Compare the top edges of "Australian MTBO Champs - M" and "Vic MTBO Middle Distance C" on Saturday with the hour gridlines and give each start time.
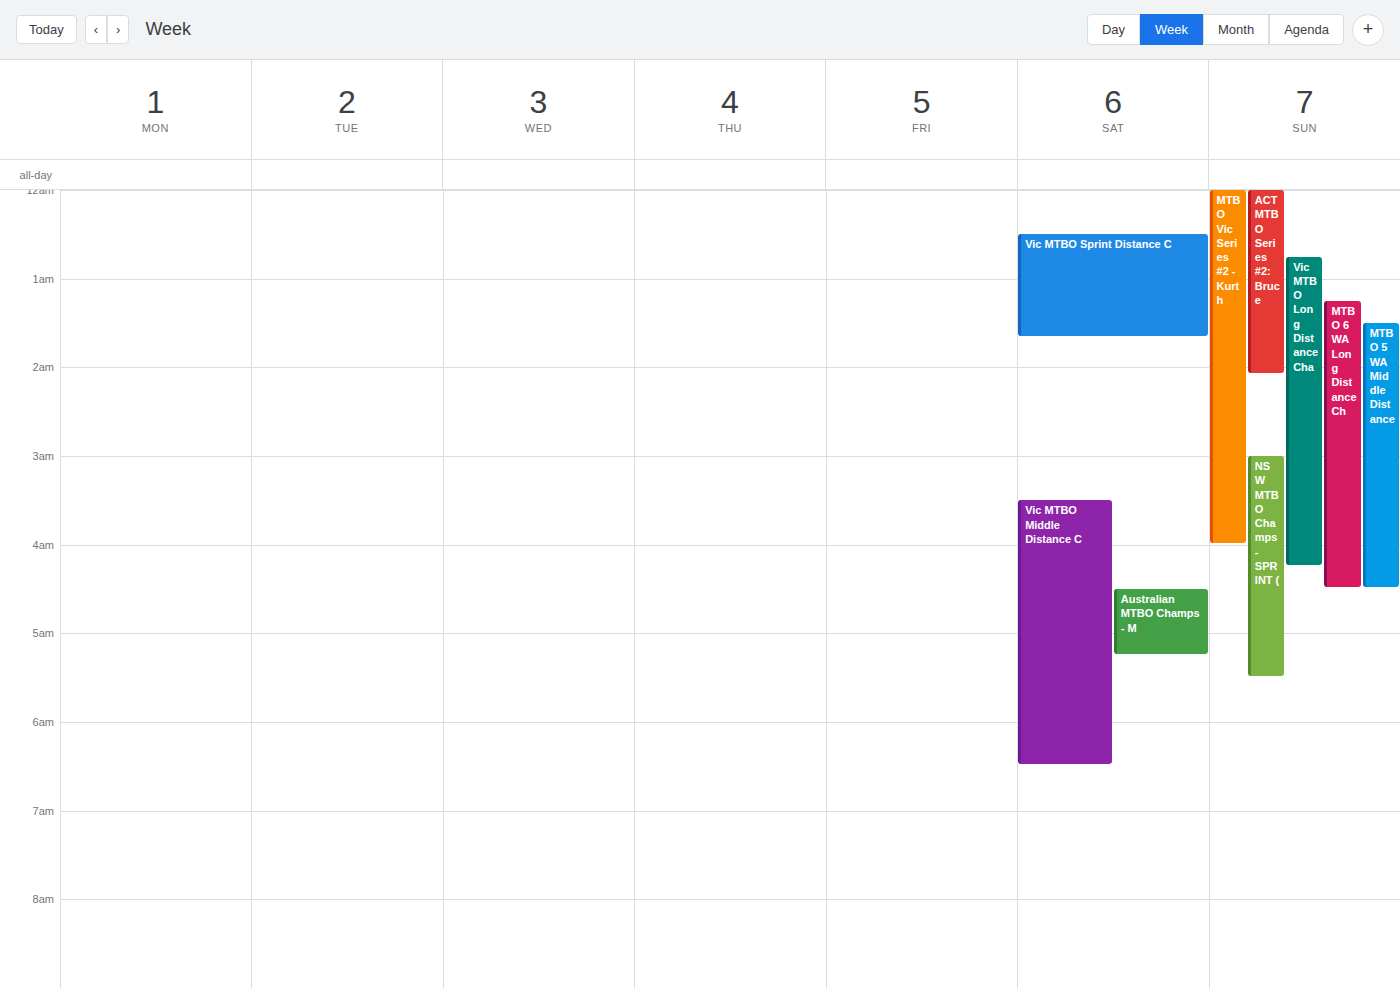
"Australian MTBO Champs - M": 04:30, halfway between the 04:00 and 05:00 lines. "Vic MTBO Middle Distance C": 03:30, halfway between the 03:00 and 04:00 lines.